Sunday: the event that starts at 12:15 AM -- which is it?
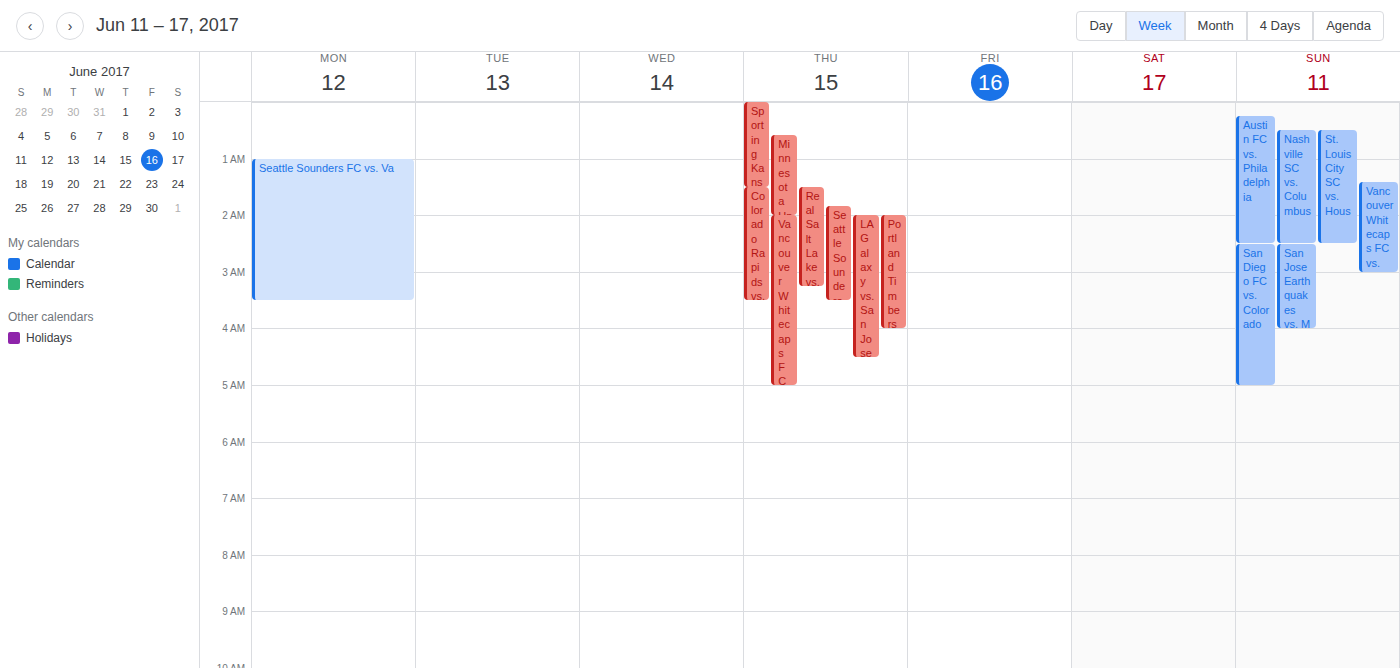
"Austin FC vs. Philadelphia"